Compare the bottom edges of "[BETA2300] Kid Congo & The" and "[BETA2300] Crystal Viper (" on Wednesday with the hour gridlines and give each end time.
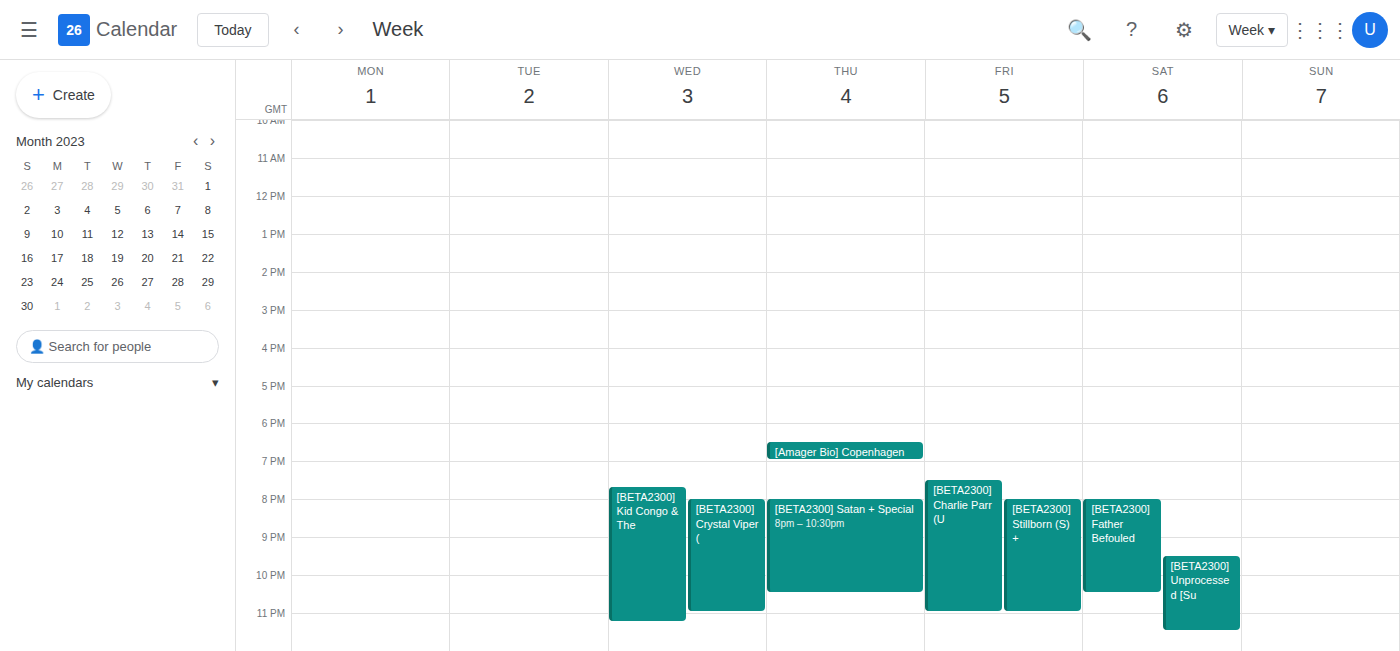
"[BETA2300] Kid Congo & The": 11:15 PM, neither: a quarter of the way from the 11 PM line to the 12 AM line. "[BETA2300] Crystal Viper (": 11:00 PM, exactly on the 11 PM line.